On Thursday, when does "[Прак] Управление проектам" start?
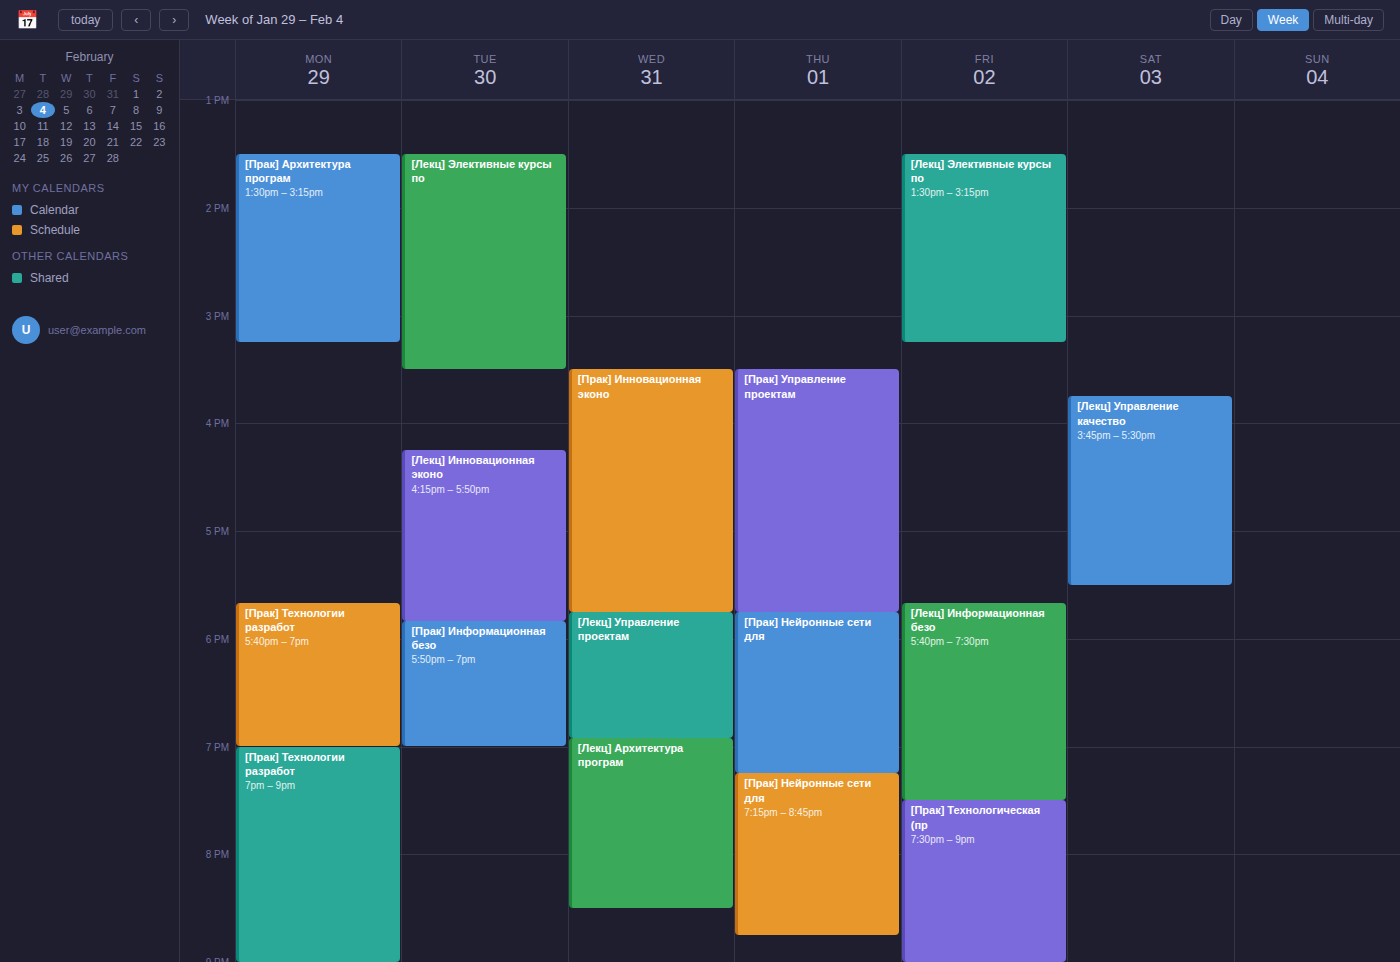
3:30 PM